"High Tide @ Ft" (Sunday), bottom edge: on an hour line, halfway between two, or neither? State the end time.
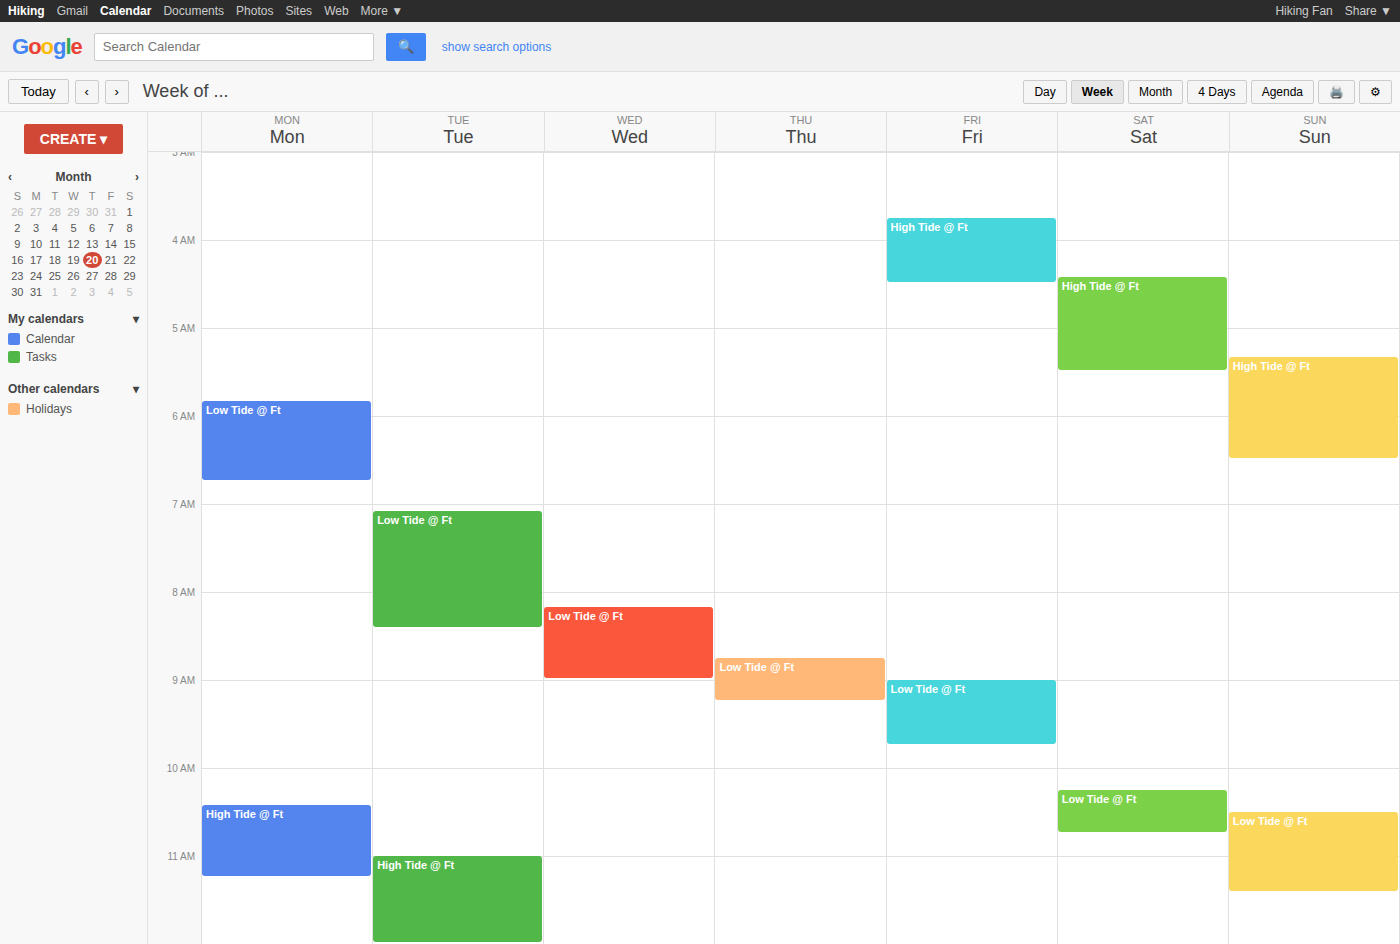
6:30 AM -- halfway between the 6 AM and 7 AM lines.